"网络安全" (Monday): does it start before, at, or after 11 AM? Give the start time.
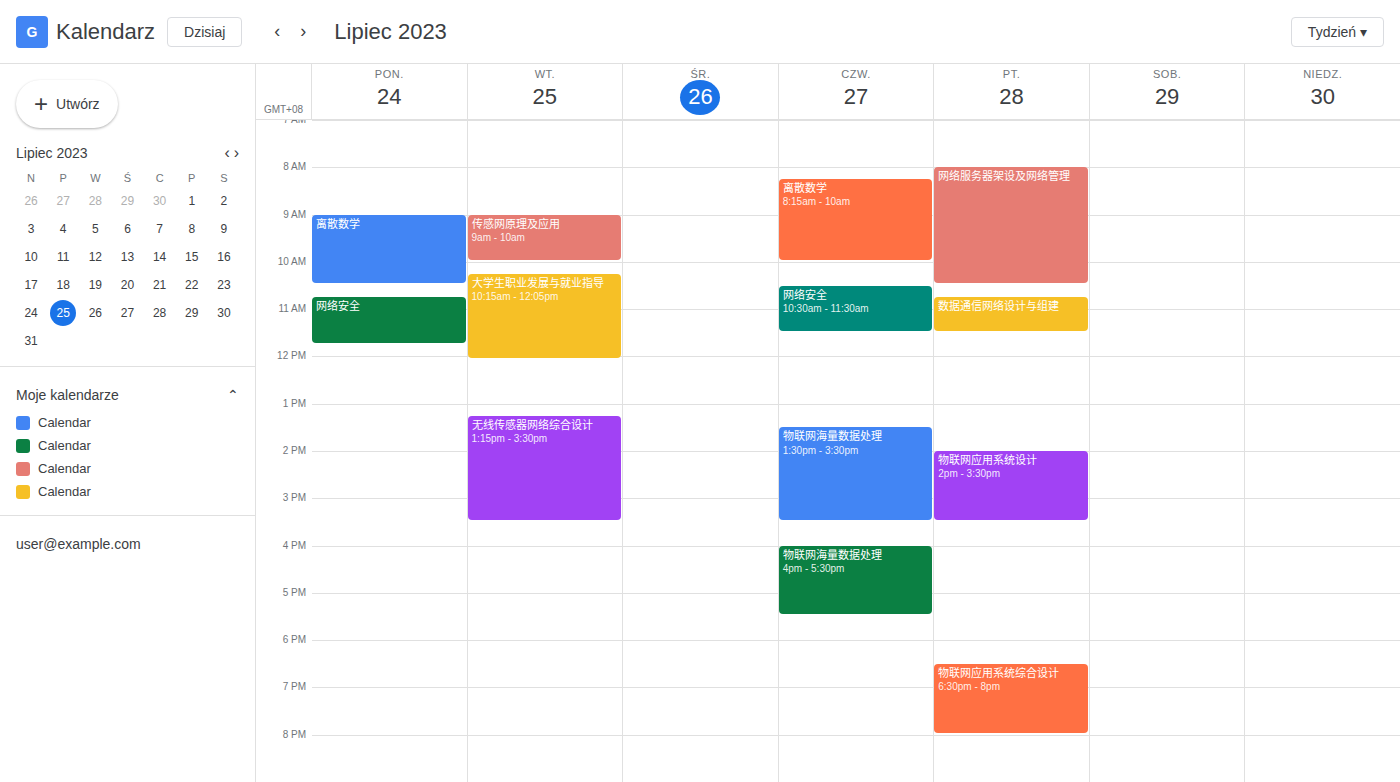
10:45 AM -- before 11 AM, 15 minutes above the 11 AM line.